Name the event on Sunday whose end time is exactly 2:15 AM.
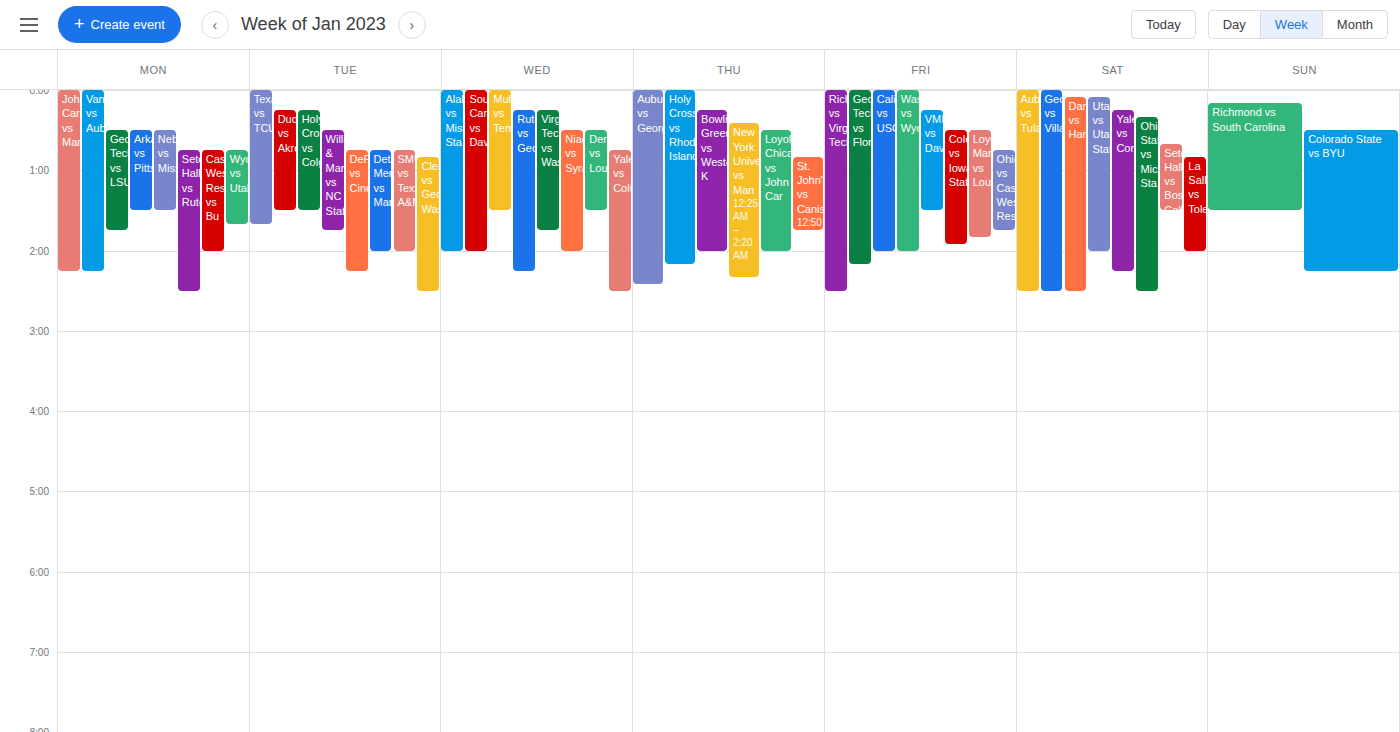
"Colorado State vs BYU"